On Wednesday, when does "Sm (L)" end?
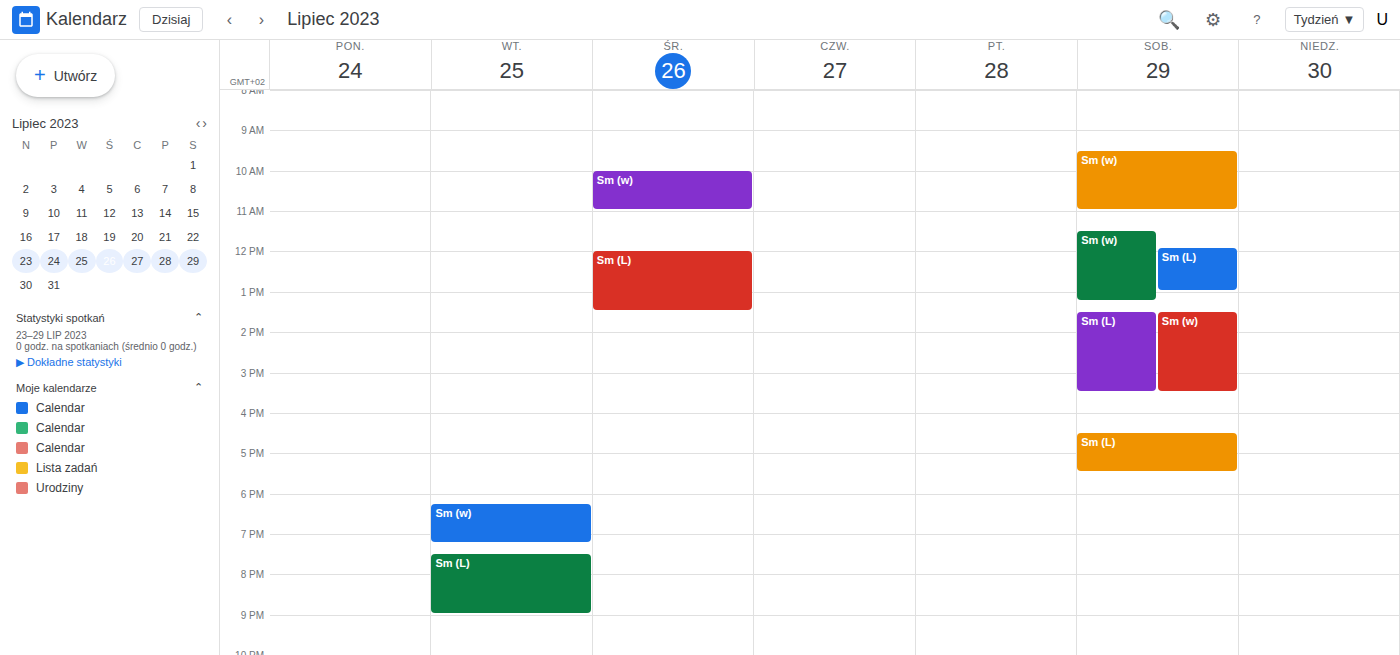
1:30 PM